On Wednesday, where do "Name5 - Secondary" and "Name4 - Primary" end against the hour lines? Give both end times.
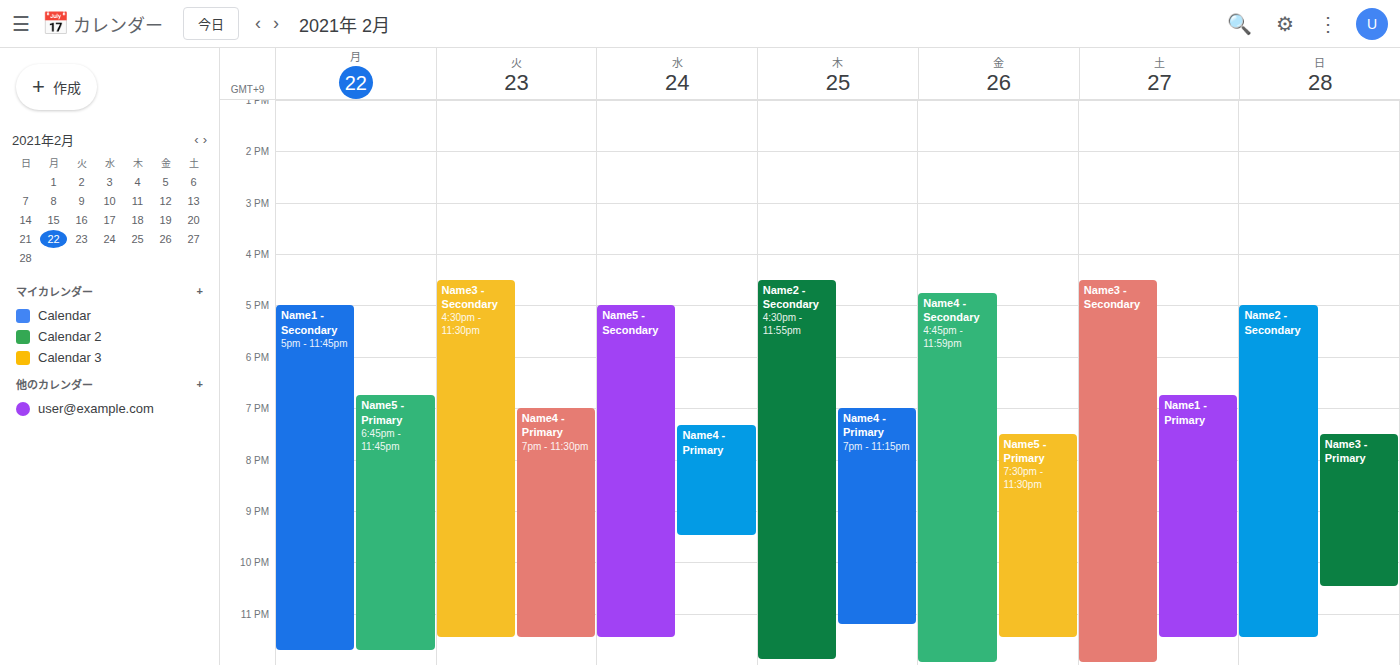
"Name5 - Secondary": 11:30 PM, halfway between the 11 PM and 12 AM lines. "Name4 - Primary": 9:30 PM, halfway between the 9 PM and 10 PM lines.